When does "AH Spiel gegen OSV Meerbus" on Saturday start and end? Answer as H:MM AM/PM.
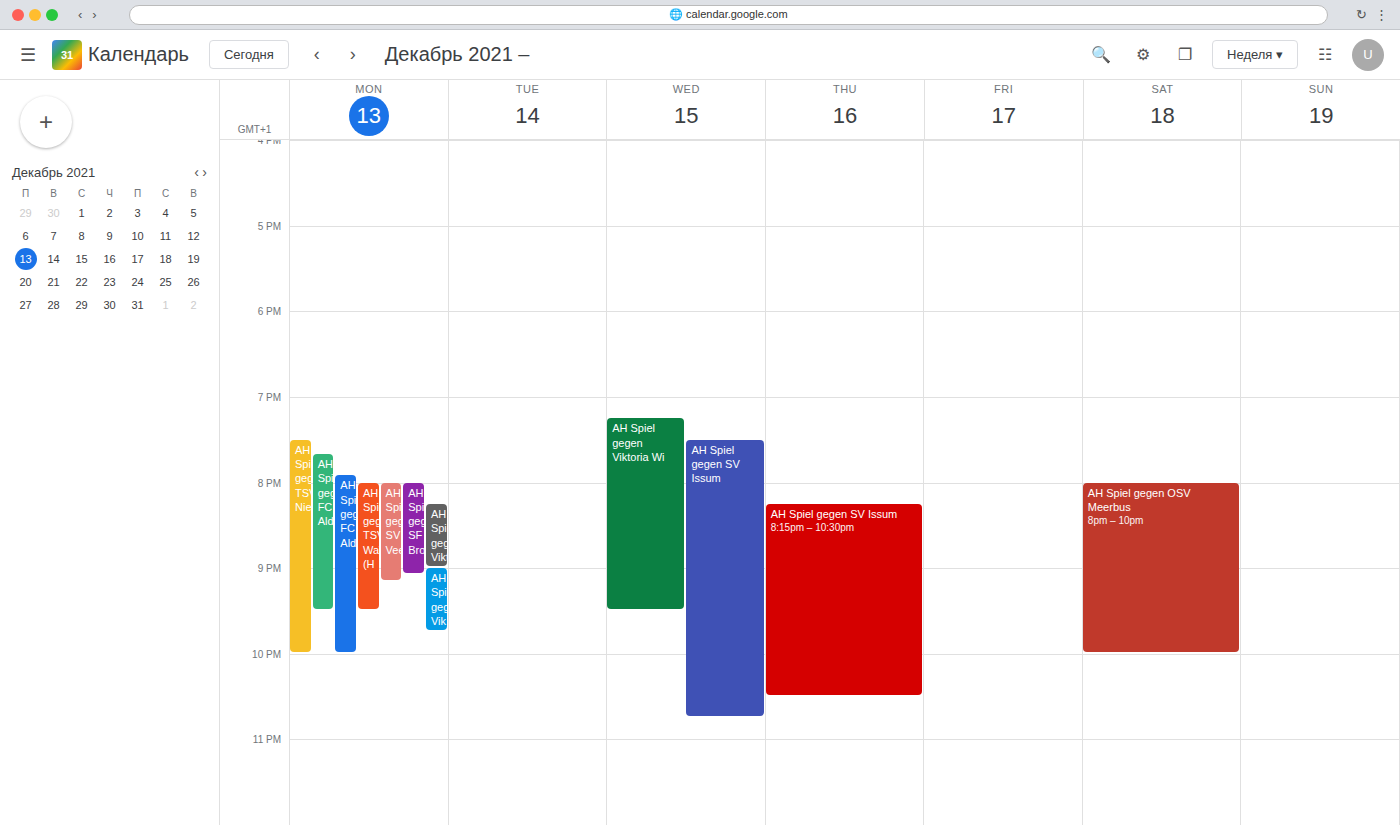
8:00 PM to 10:00 PM